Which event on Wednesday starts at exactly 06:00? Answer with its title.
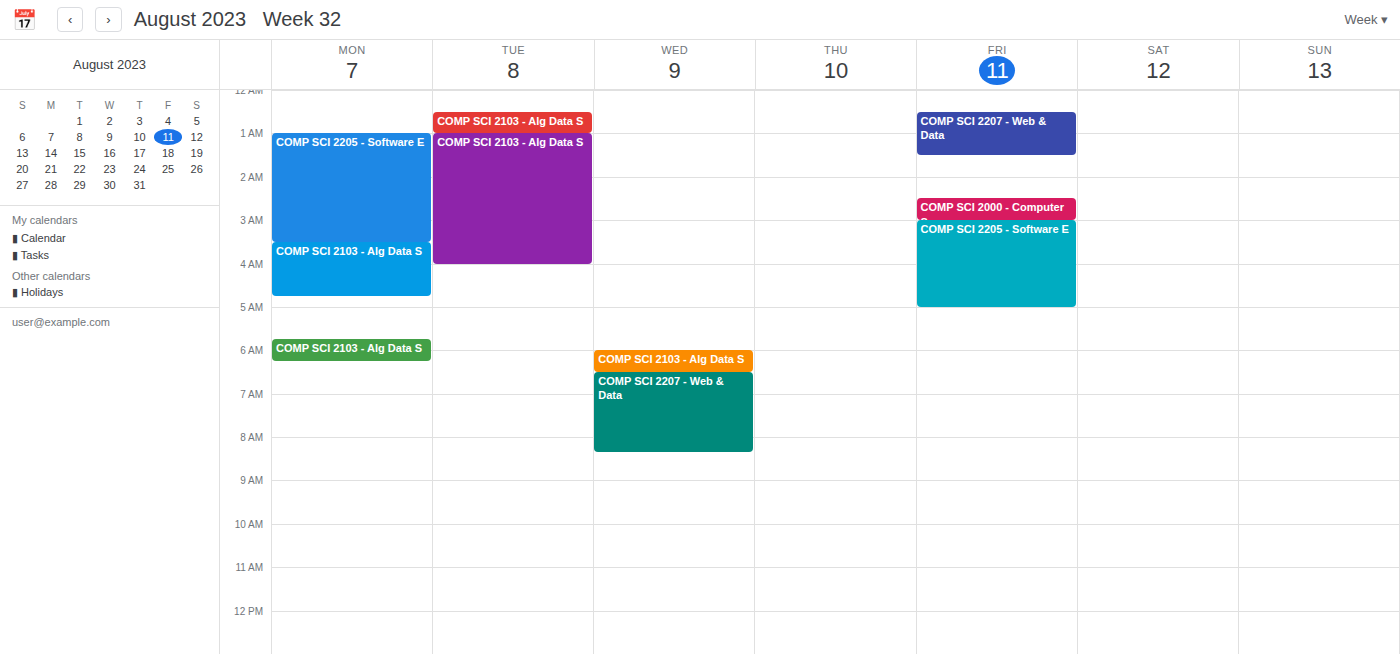
"COMP SCI 2103 - Alg Data S"